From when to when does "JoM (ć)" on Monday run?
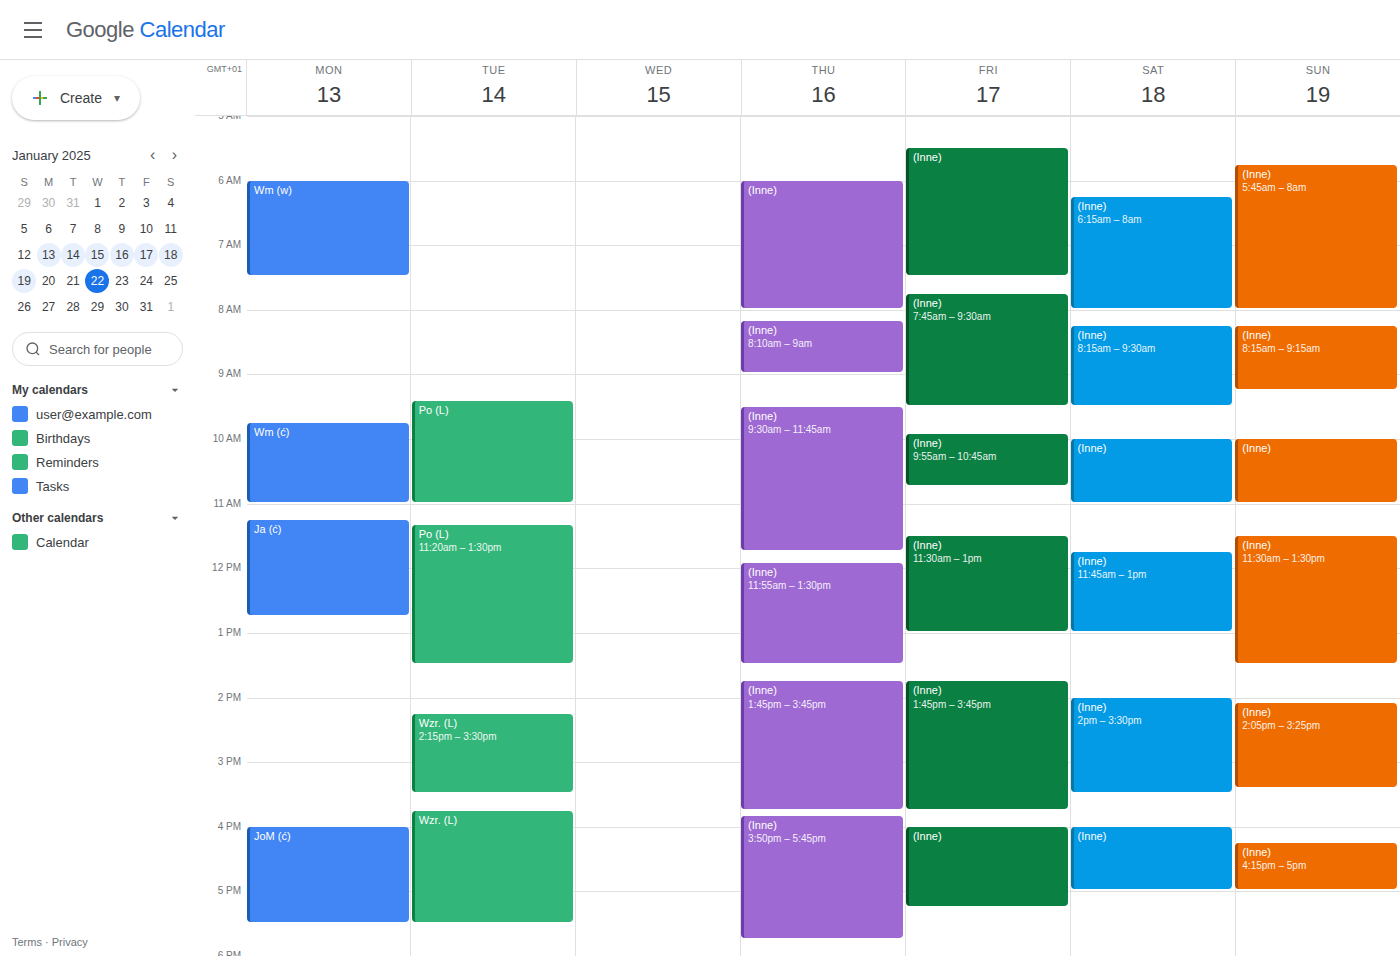
4:00 PM to 5:30 PM